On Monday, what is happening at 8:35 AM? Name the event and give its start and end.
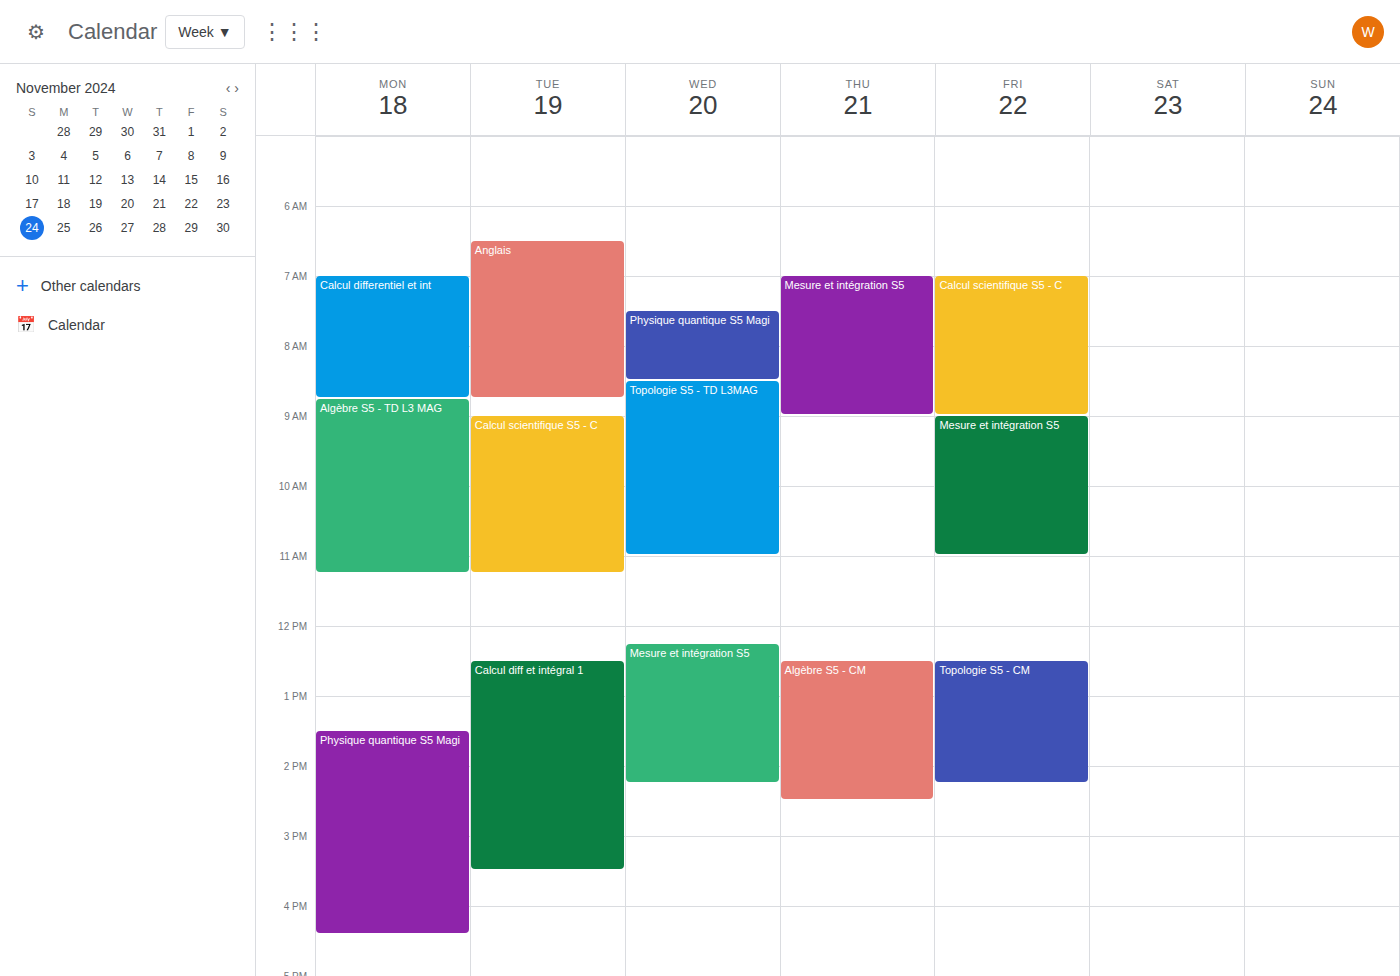
"Calcul differentiel et int", 7:00 AM to 8:45 AM